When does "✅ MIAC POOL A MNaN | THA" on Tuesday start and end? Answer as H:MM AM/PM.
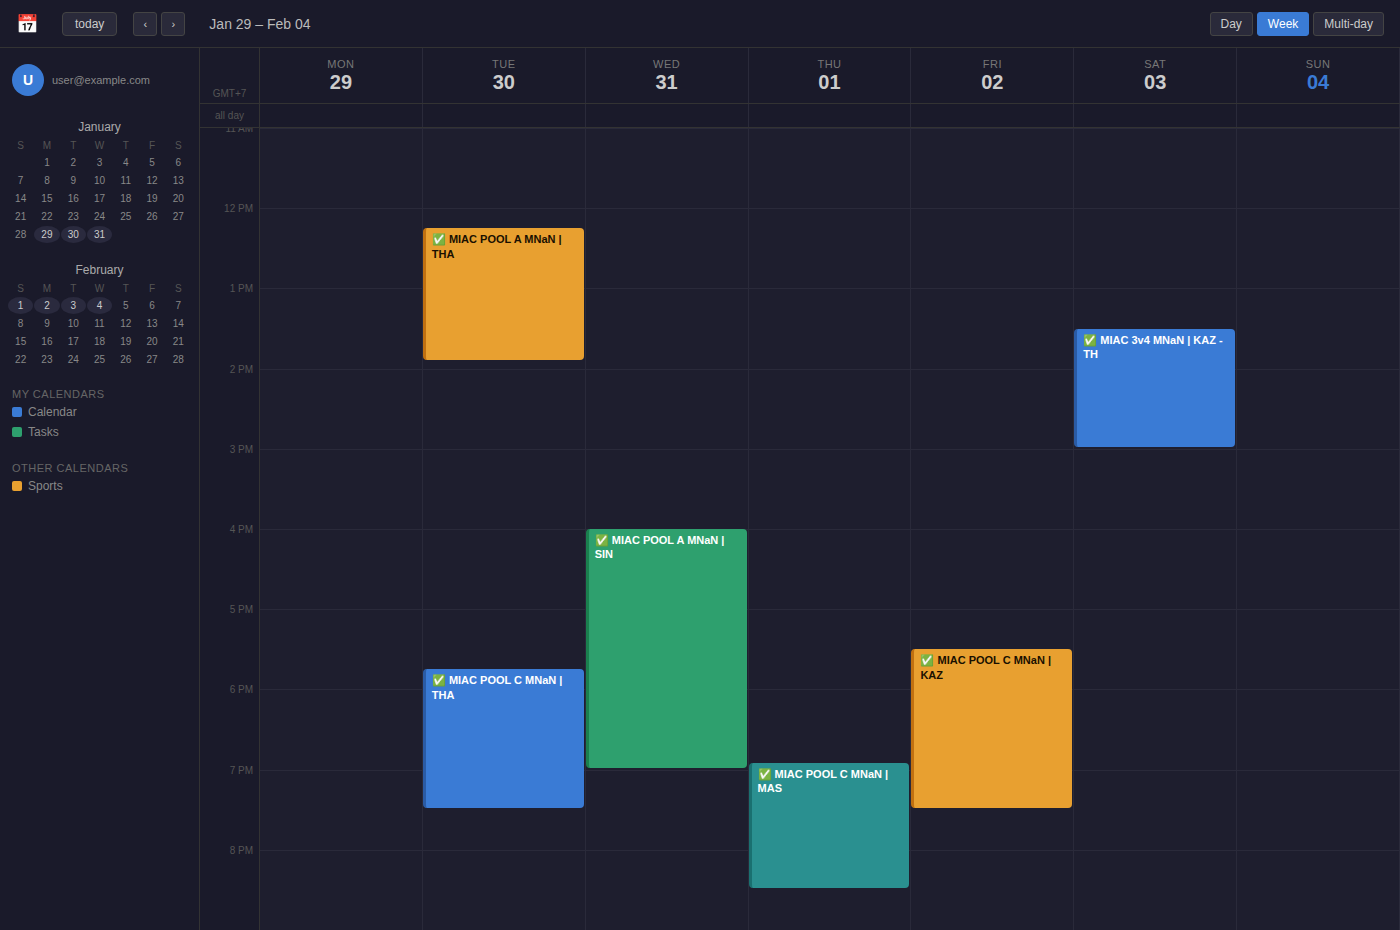
12:15 PM to 1:55 PM